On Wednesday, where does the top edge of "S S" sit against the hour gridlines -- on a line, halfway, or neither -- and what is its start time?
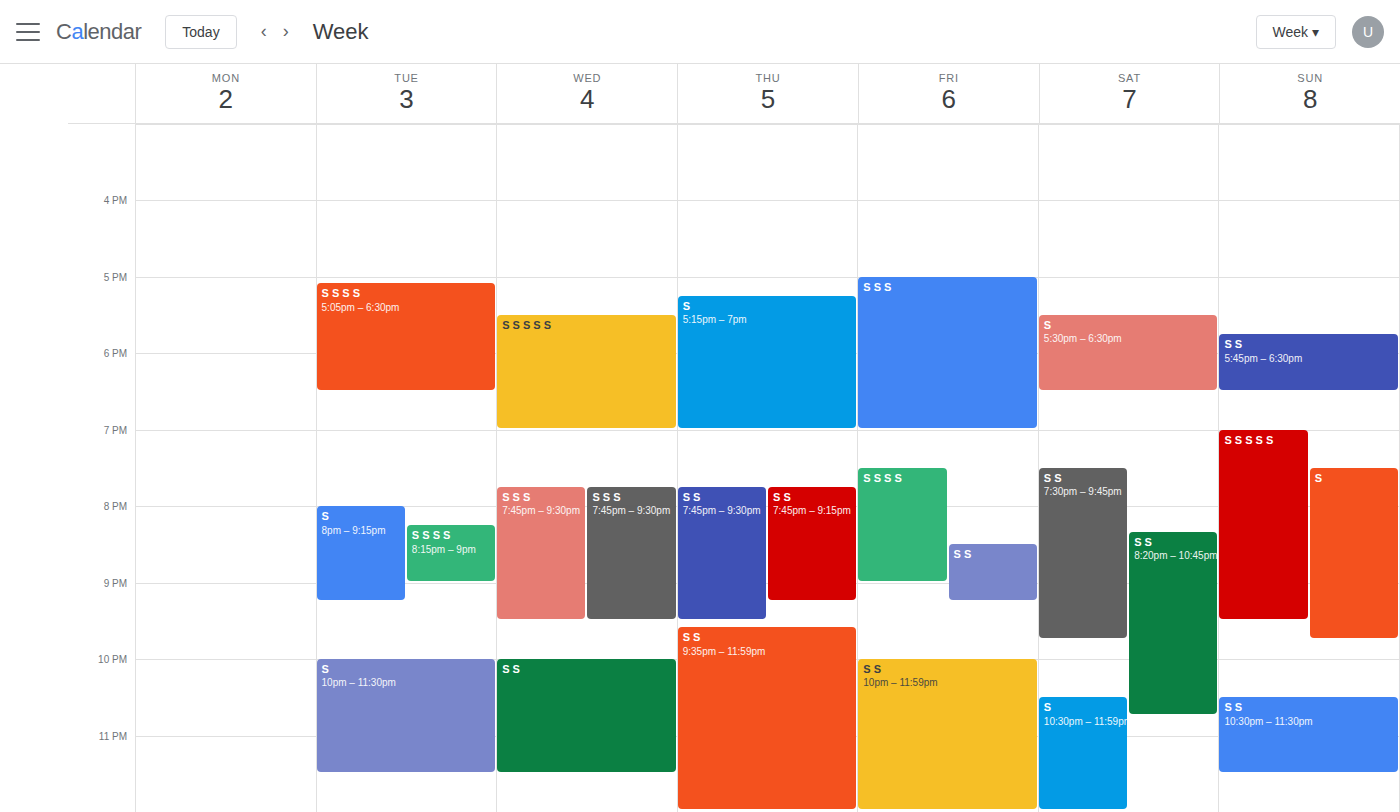
22:00 -- exactly on the 22:00 line.